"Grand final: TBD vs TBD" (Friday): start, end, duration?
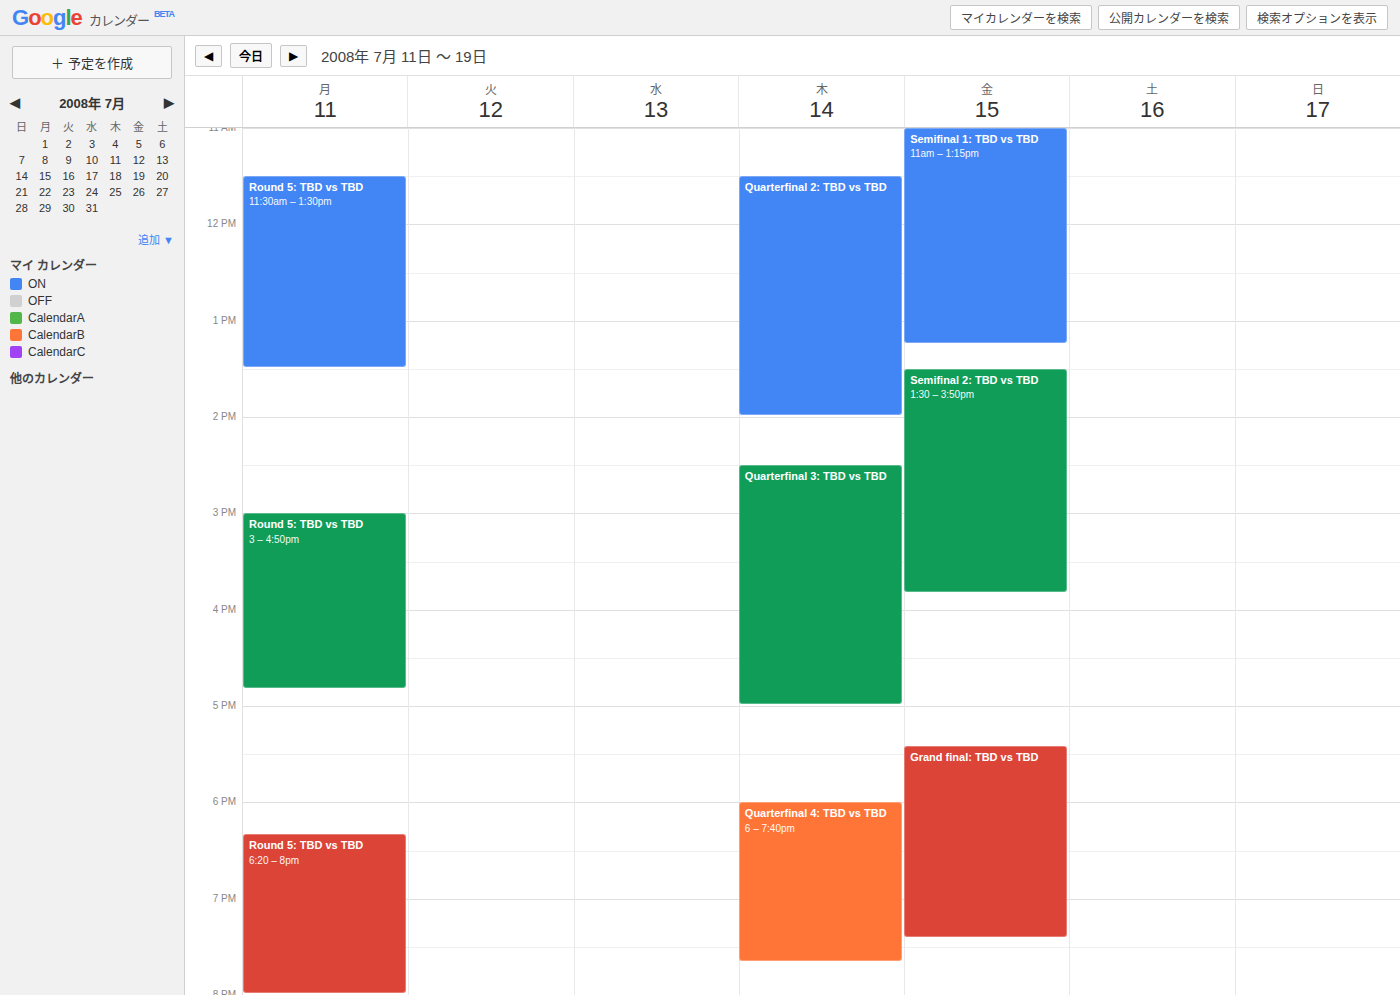
5:25 PM to 7:25 PM, 2 hours